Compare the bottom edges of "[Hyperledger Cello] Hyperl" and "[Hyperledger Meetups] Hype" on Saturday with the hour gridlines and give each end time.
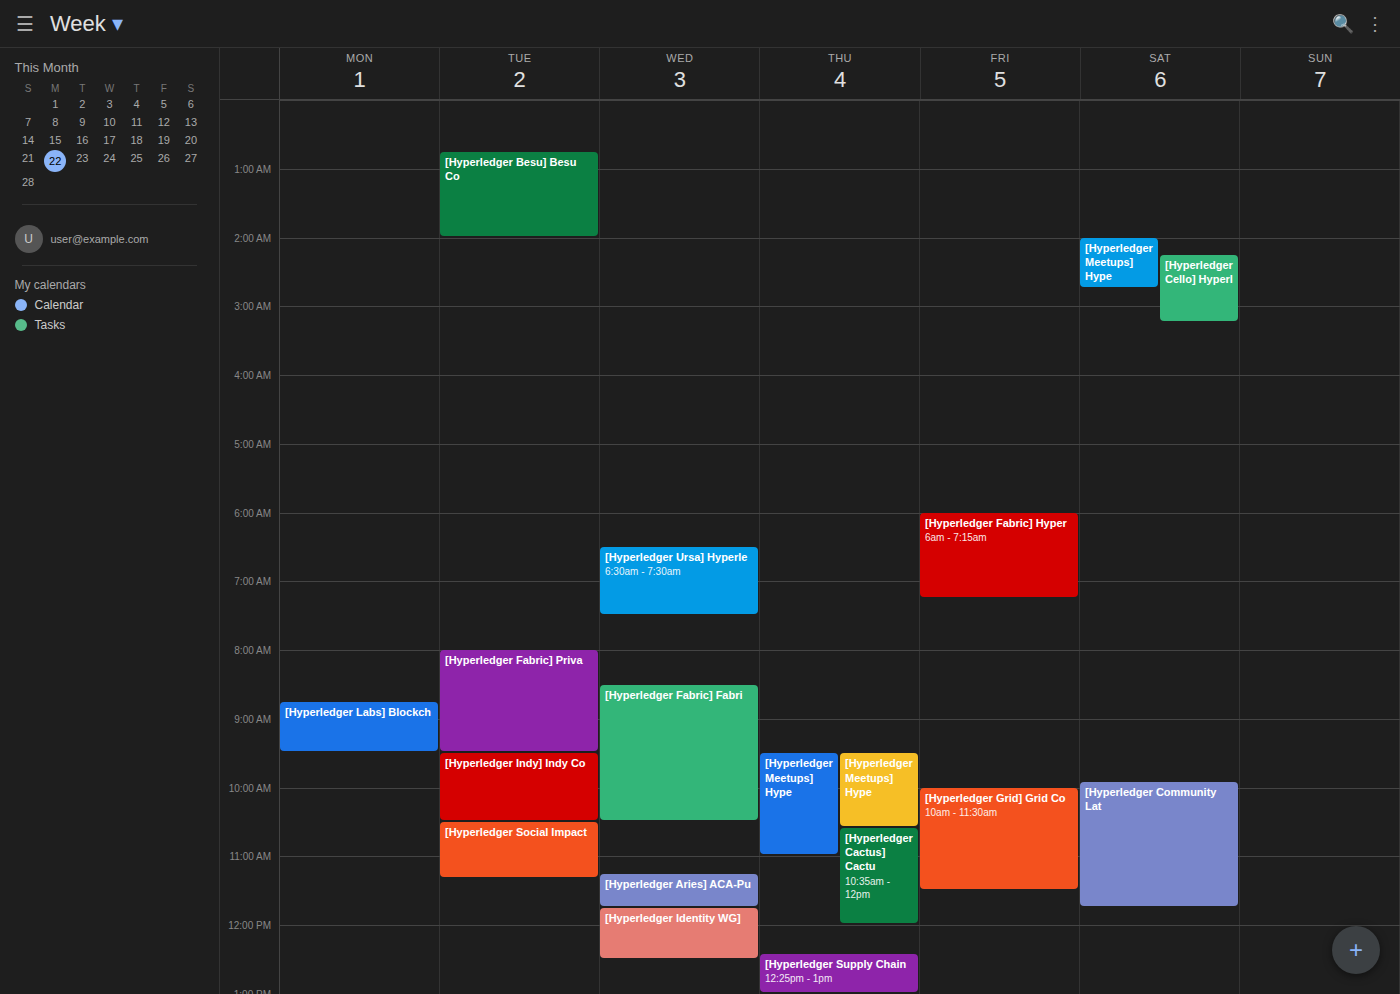
"[Hyperledger Cello] Hyperl": 3:15 AM, neither: a quarter of the way from the 3 AM line to the 4 AM line. "[Hyperledger Meetups] Hype": 2:45 AM, neither: three quarters of the way from the 2 AM line to the 3 AM line.